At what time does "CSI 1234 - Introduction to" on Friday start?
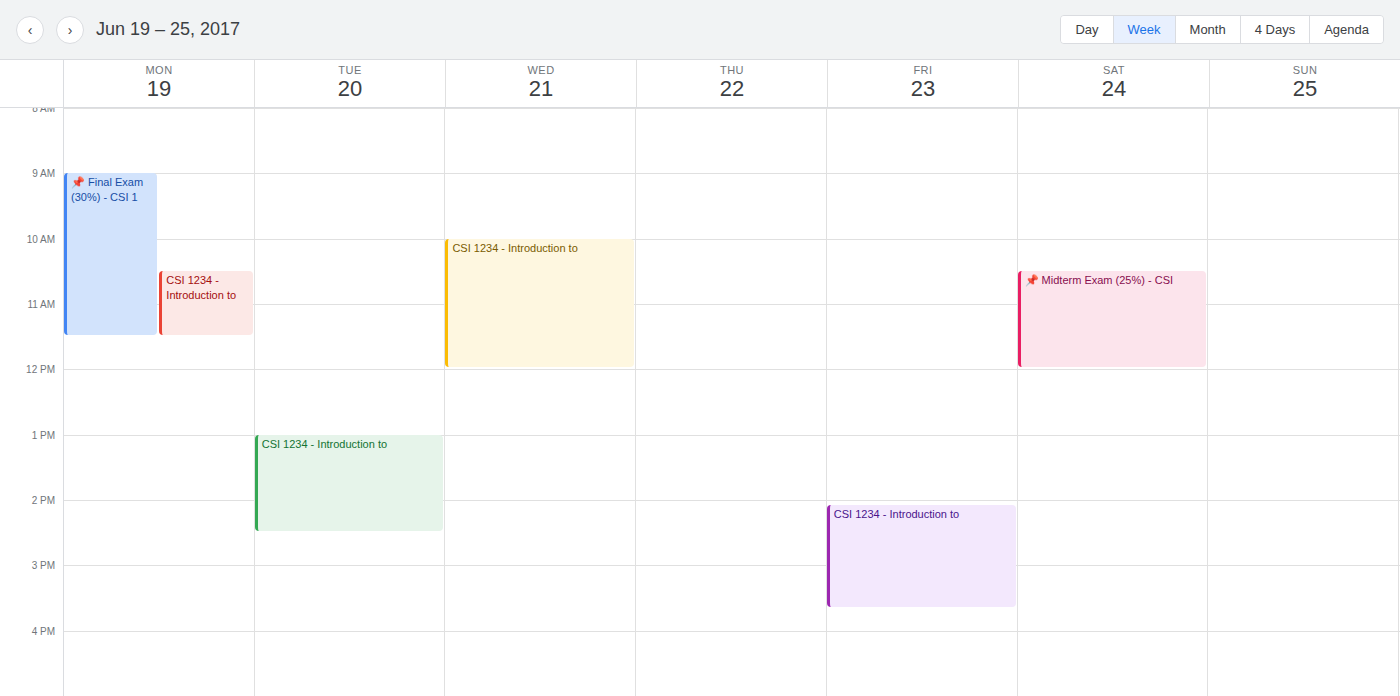
2:05 PM